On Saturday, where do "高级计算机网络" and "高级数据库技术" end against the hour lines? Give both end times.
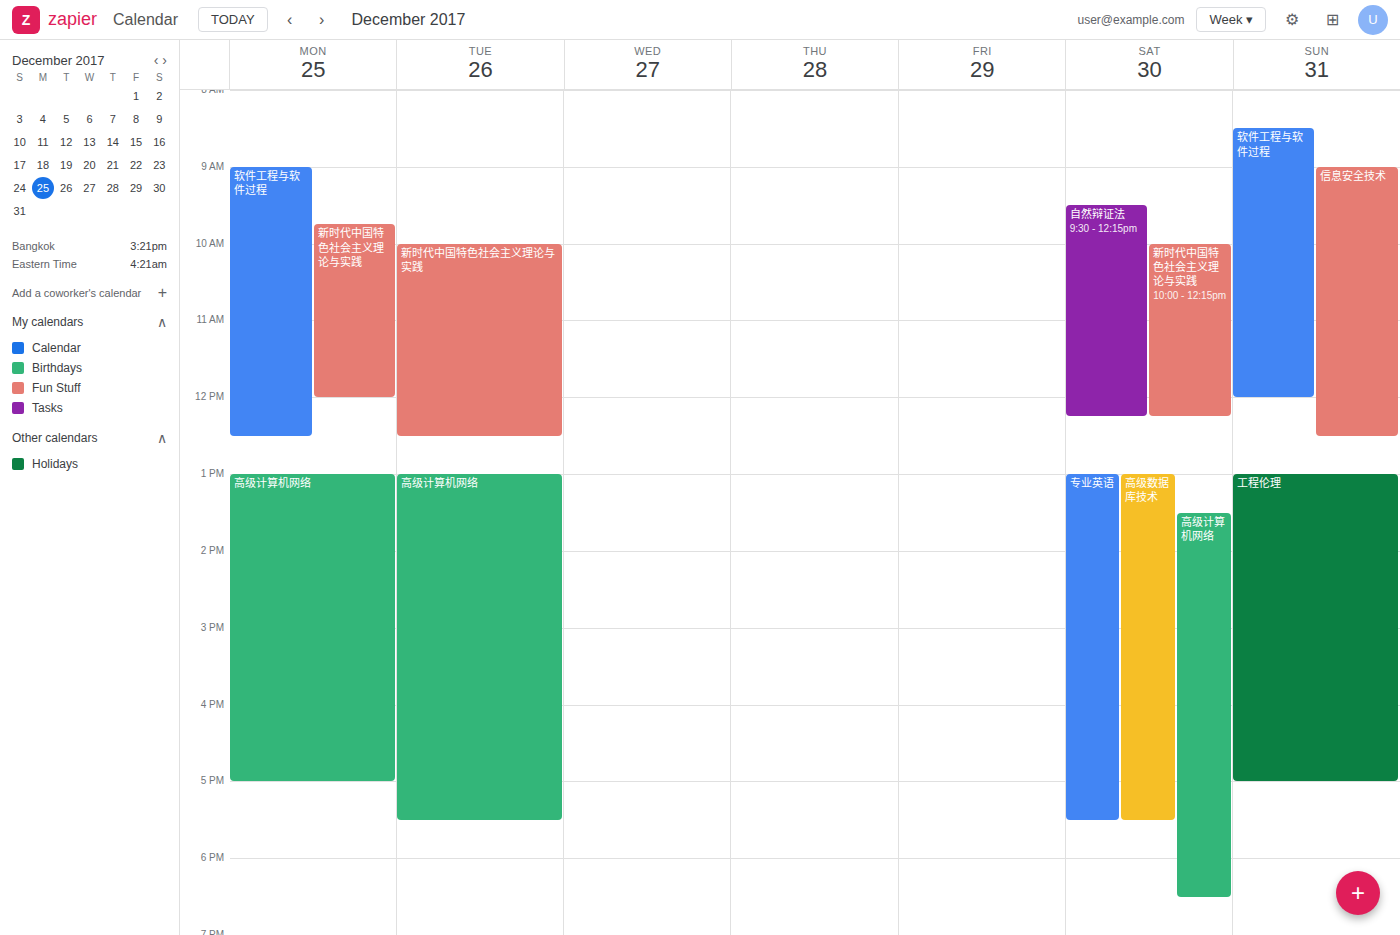
"高级计算机网络": 6:30 PM, halfway between the 6 PM and 7 PM lines. "高级数据库技术": 5:30 PM, halfway between the 5 PM and 6 PM lines.